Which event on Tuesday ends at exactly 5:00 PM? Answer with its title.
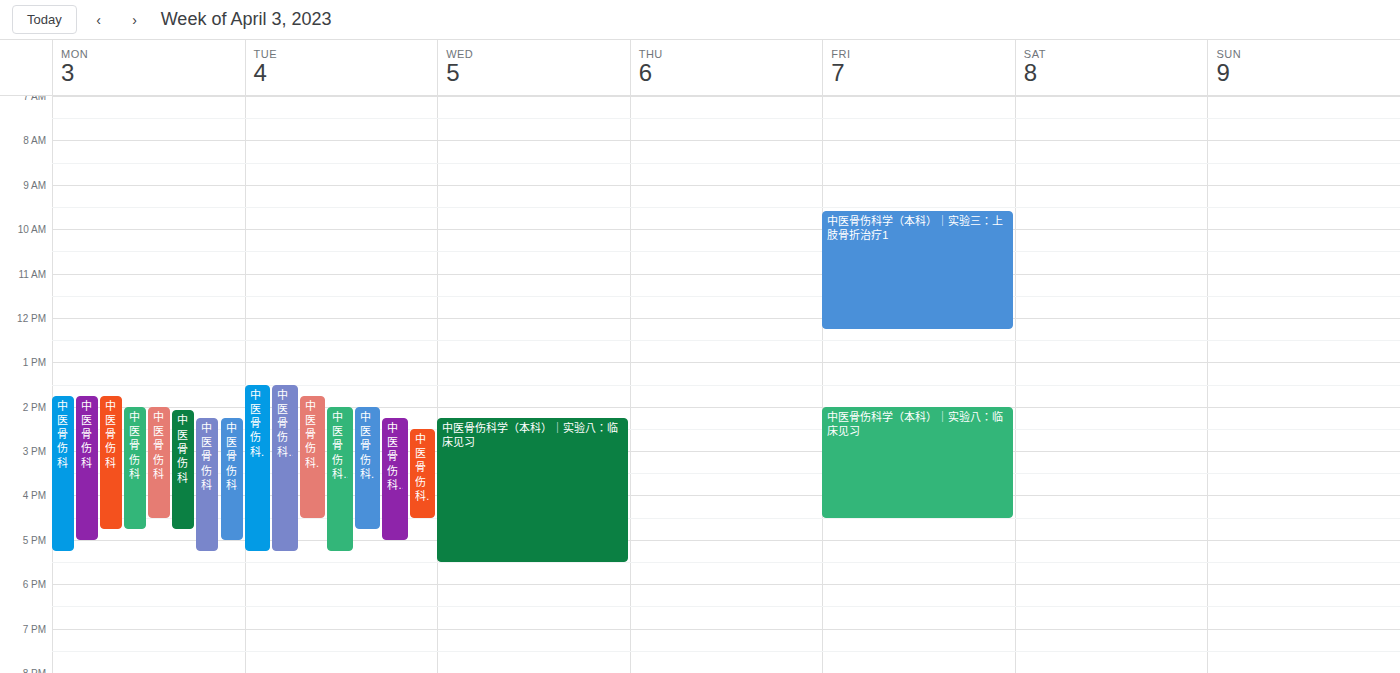
"中医骨伤科学（本科）｜实验八：临床见习"